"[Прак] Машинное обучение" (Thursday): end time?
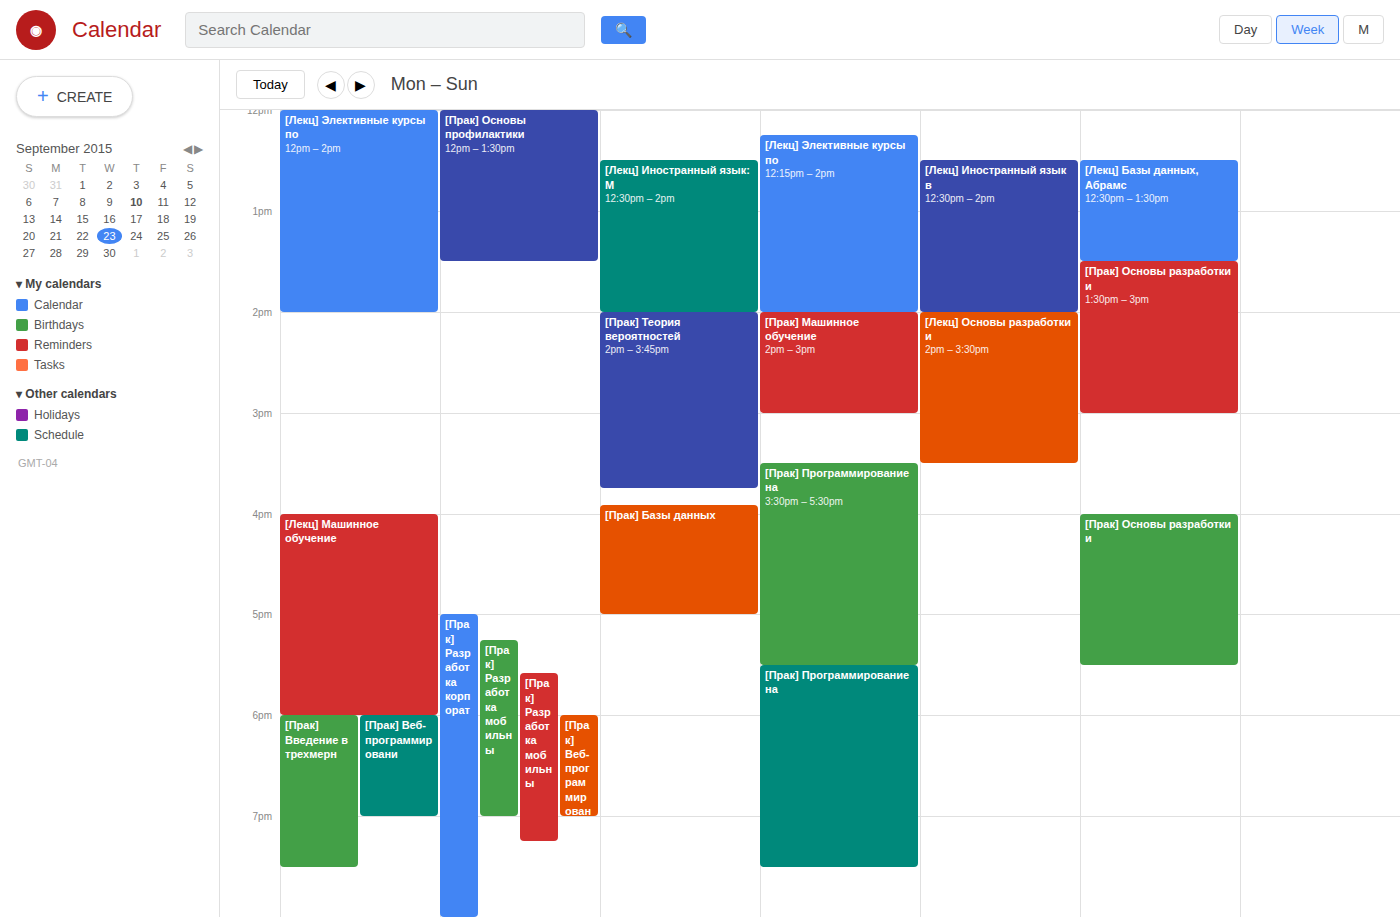
3:00 PM